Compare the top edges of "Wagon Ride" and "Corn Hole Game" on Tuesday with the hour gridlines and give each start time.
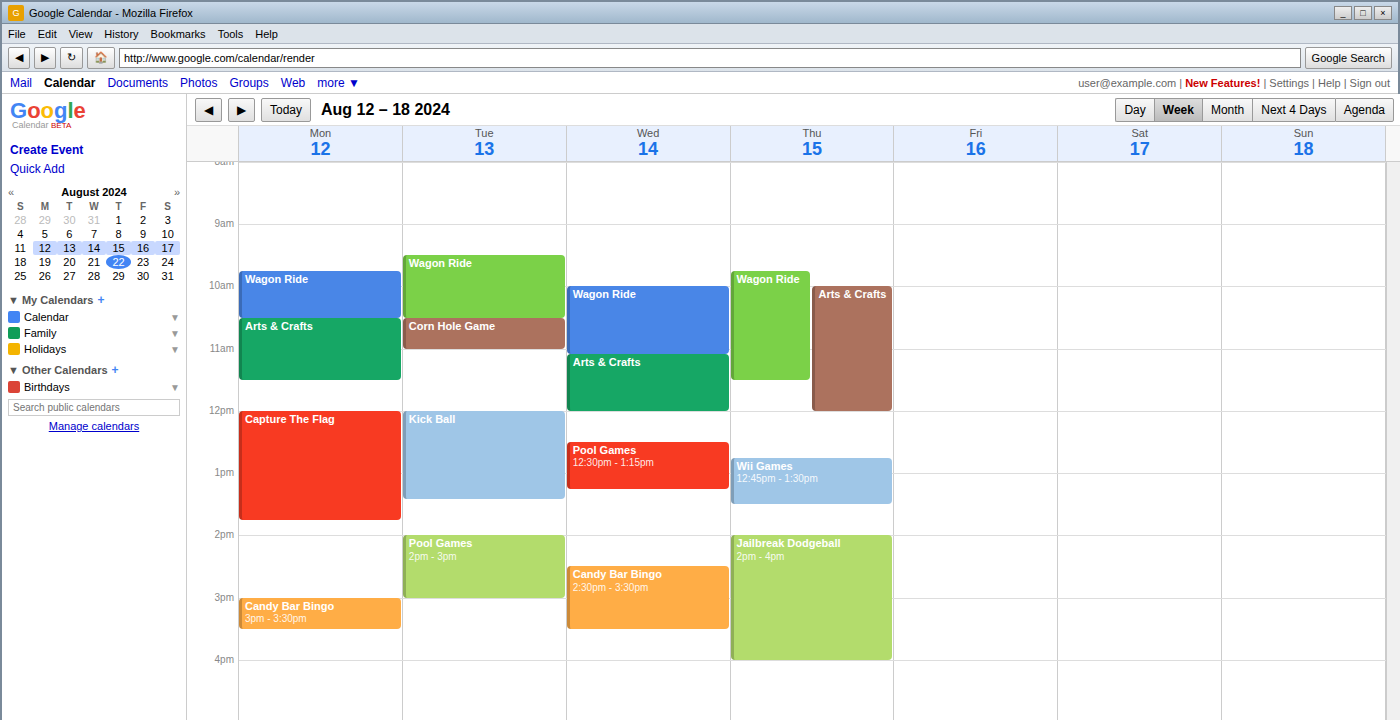
"Wagon Ride": 09:30, halfway between the 09:00 and 10:00 lines. "Corn Hole Game": 10:30, halfway between the 10:00 and 11:00 lines.